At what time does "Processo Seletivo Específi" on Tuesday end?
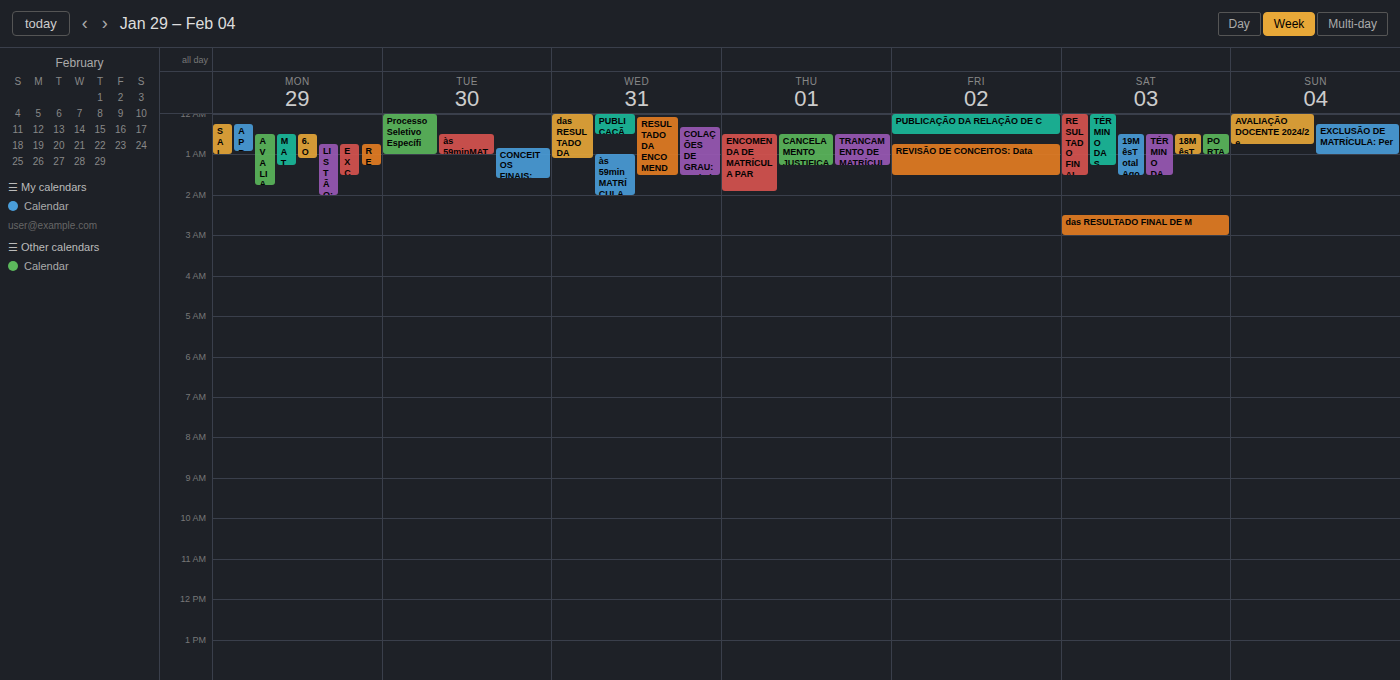
1:00 AM